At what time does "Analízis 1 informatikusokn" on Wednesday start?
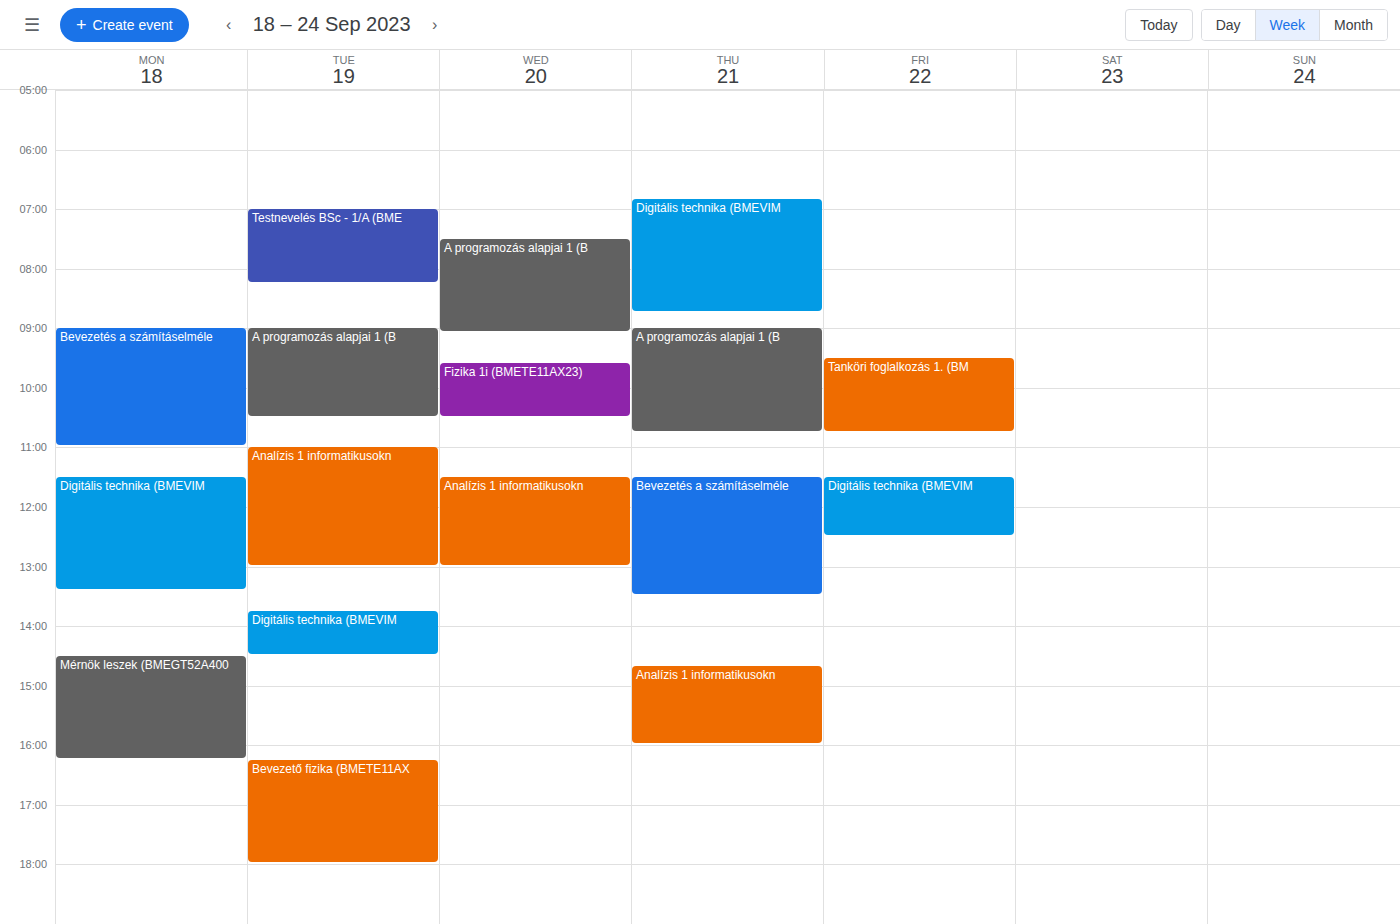
11:30 AM